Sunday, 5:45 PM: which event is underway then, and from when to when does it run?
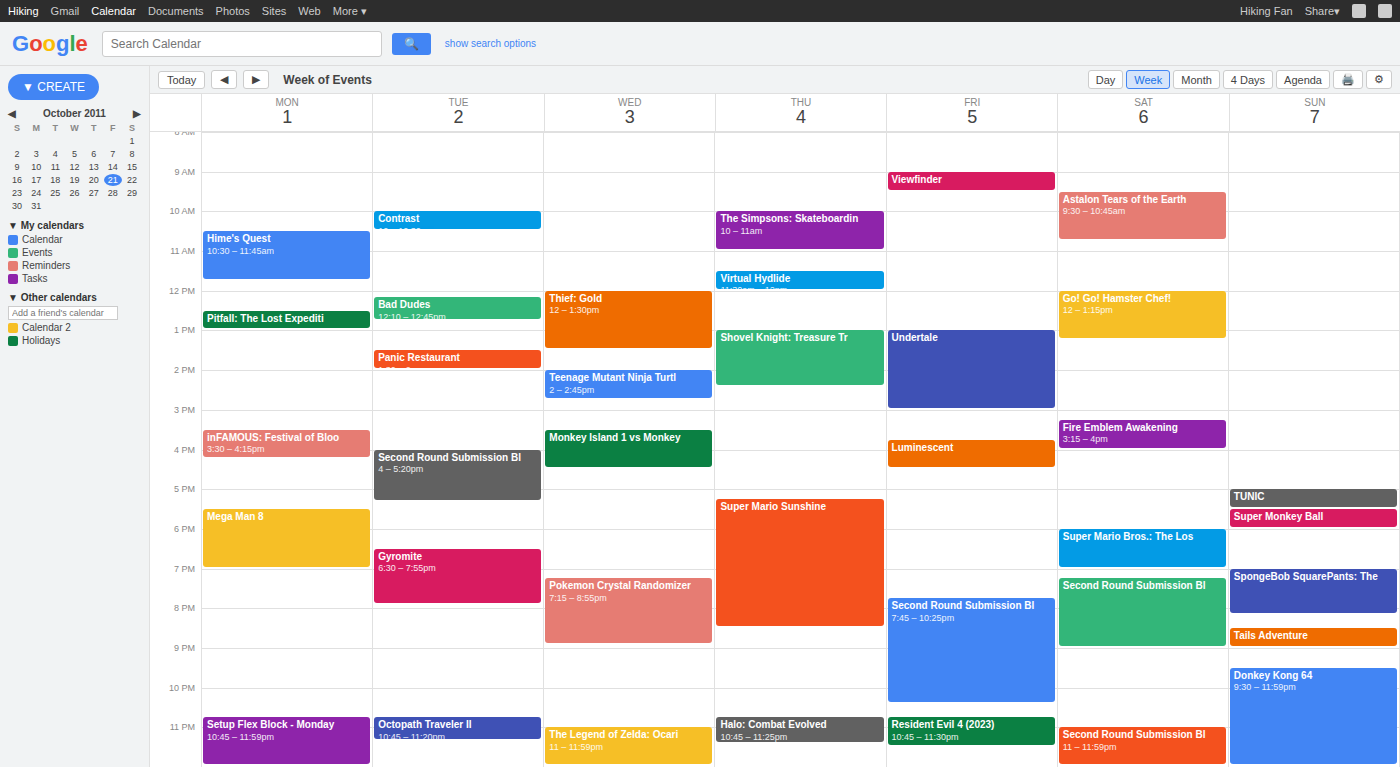
"Super Monkey Ball", 5:30 PM to 6:00 PM